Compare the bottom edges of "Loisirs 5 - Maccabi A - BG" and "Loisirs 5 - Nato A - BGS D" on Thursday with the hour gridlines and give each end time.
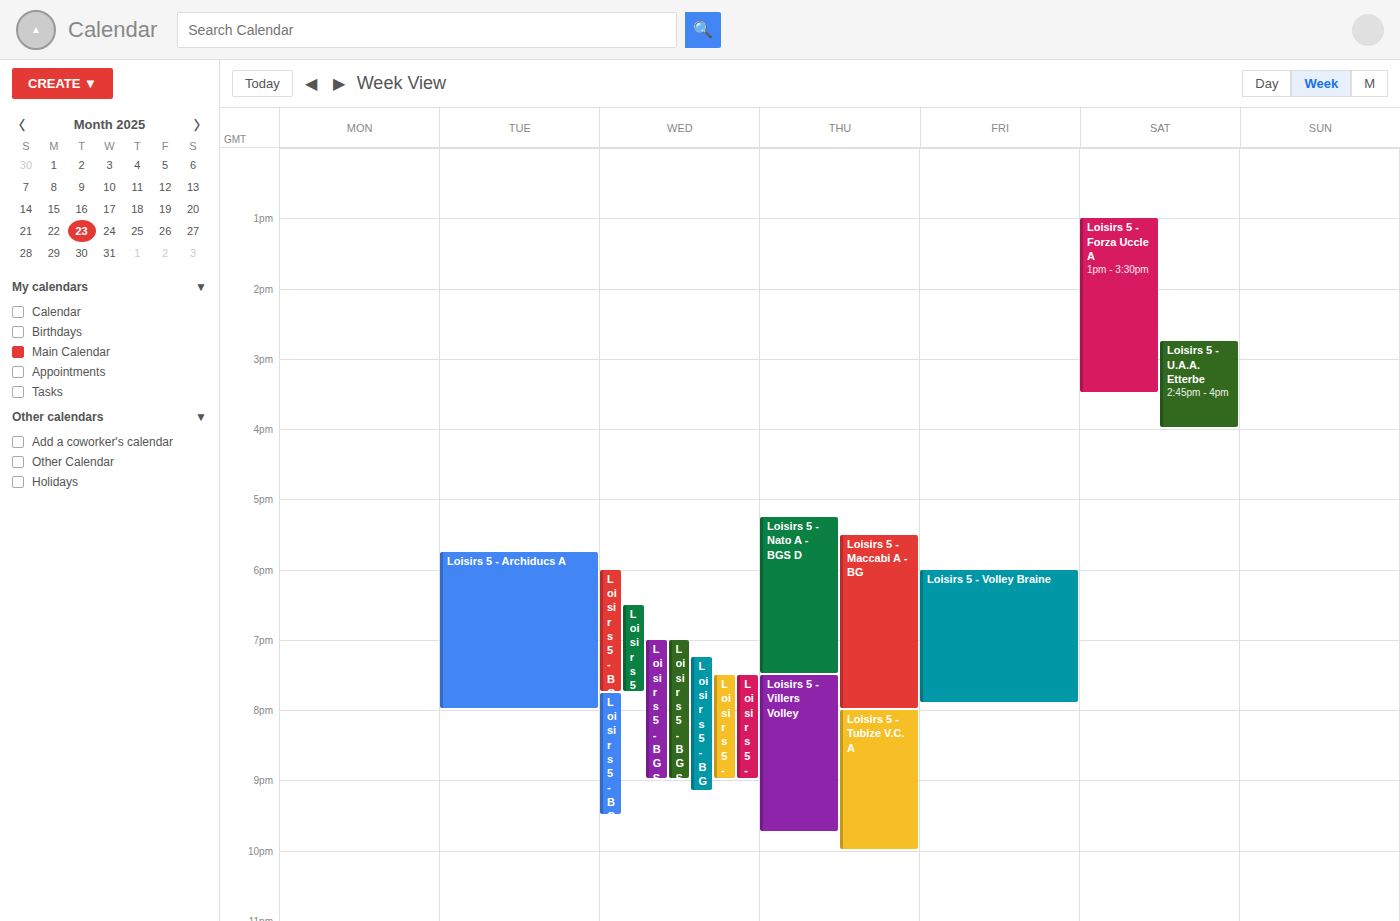
"Loisirs 5 - Maccabi A - BG": 20:00, exactly on the 20:00 line. "Loisirs 5 - Nato A - BGS D": 19:30, halfway between the 19:00 and 20:00 lines.